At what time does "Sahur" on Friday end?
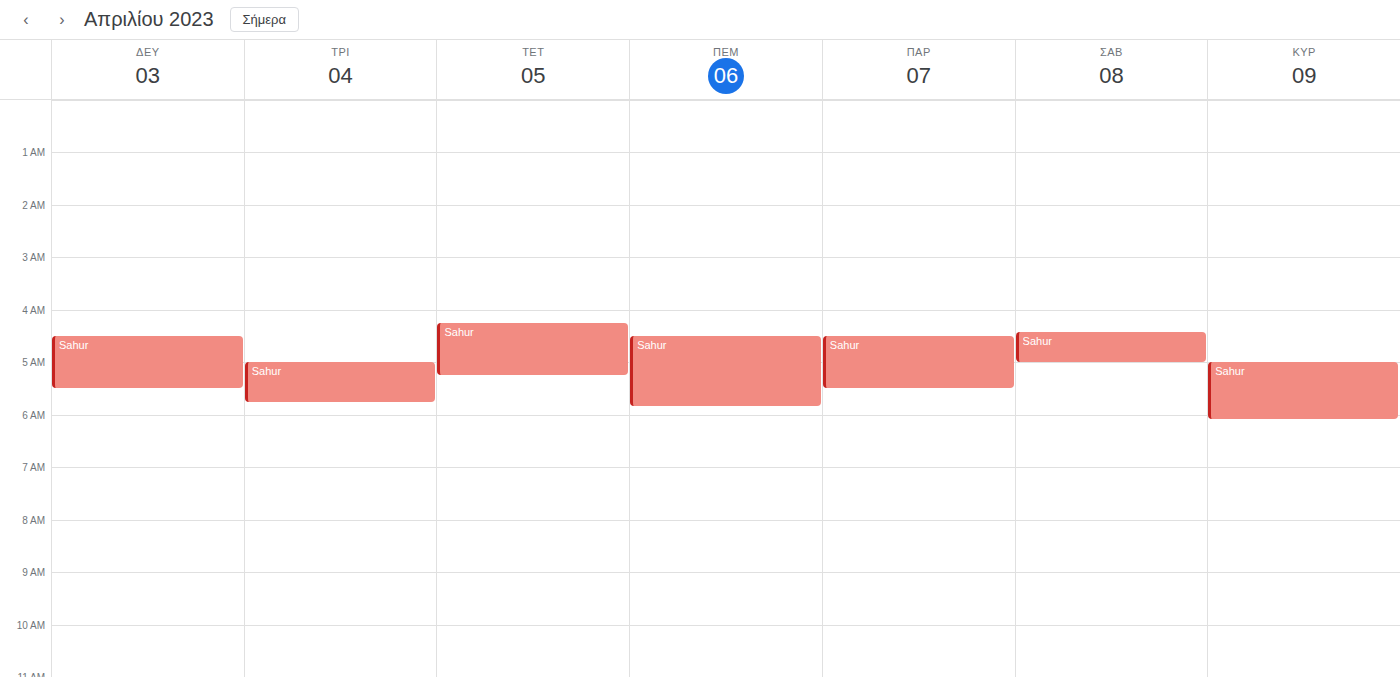
5:30 AM